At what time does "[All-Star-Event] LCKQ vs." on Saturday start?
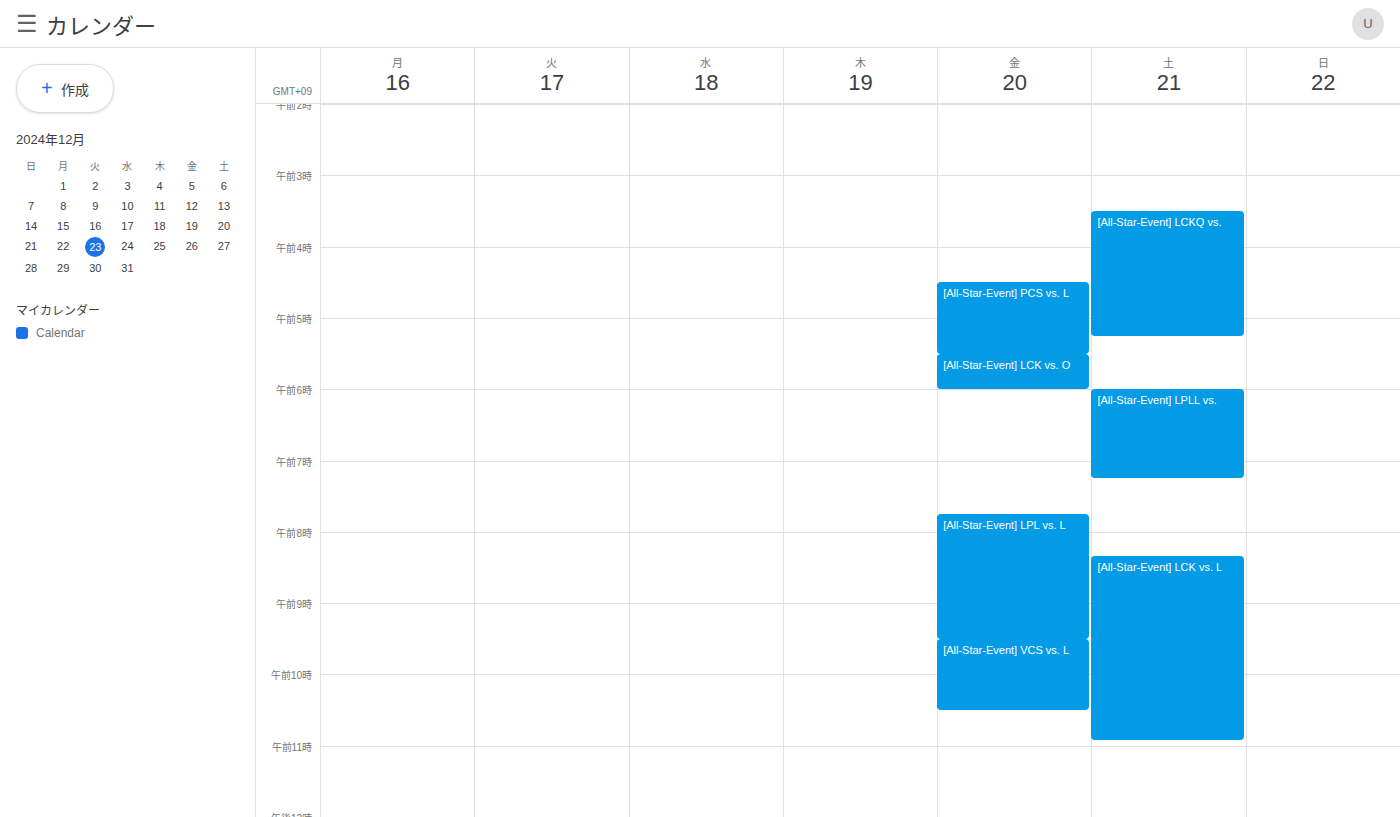
03:30